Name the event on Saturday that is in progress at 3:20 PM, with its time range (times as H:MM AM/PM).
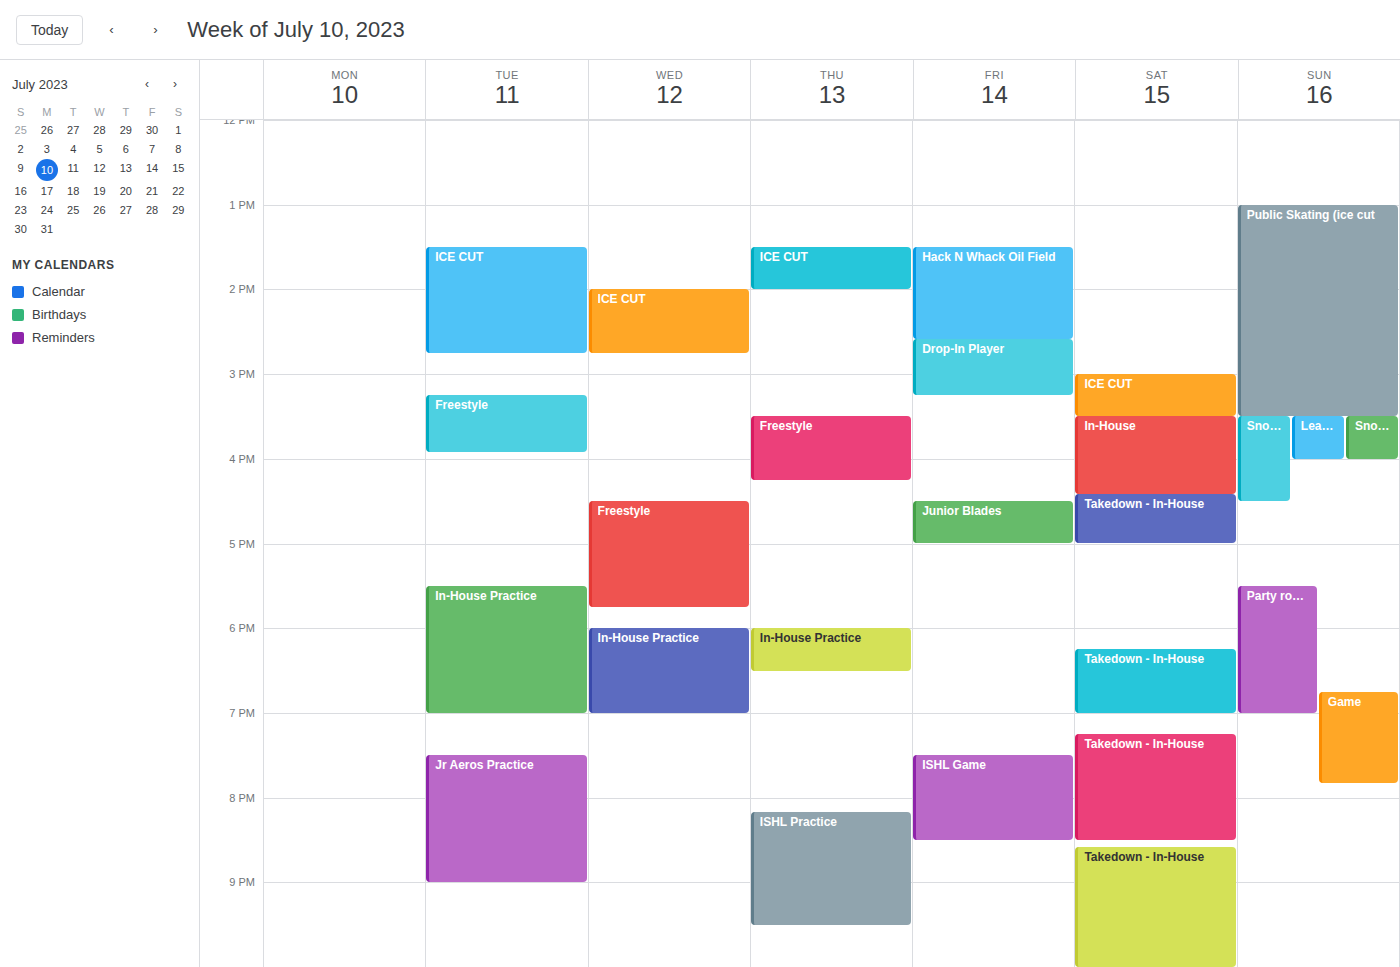
"ICE CUT", 3:00 PM to 3:30 PM